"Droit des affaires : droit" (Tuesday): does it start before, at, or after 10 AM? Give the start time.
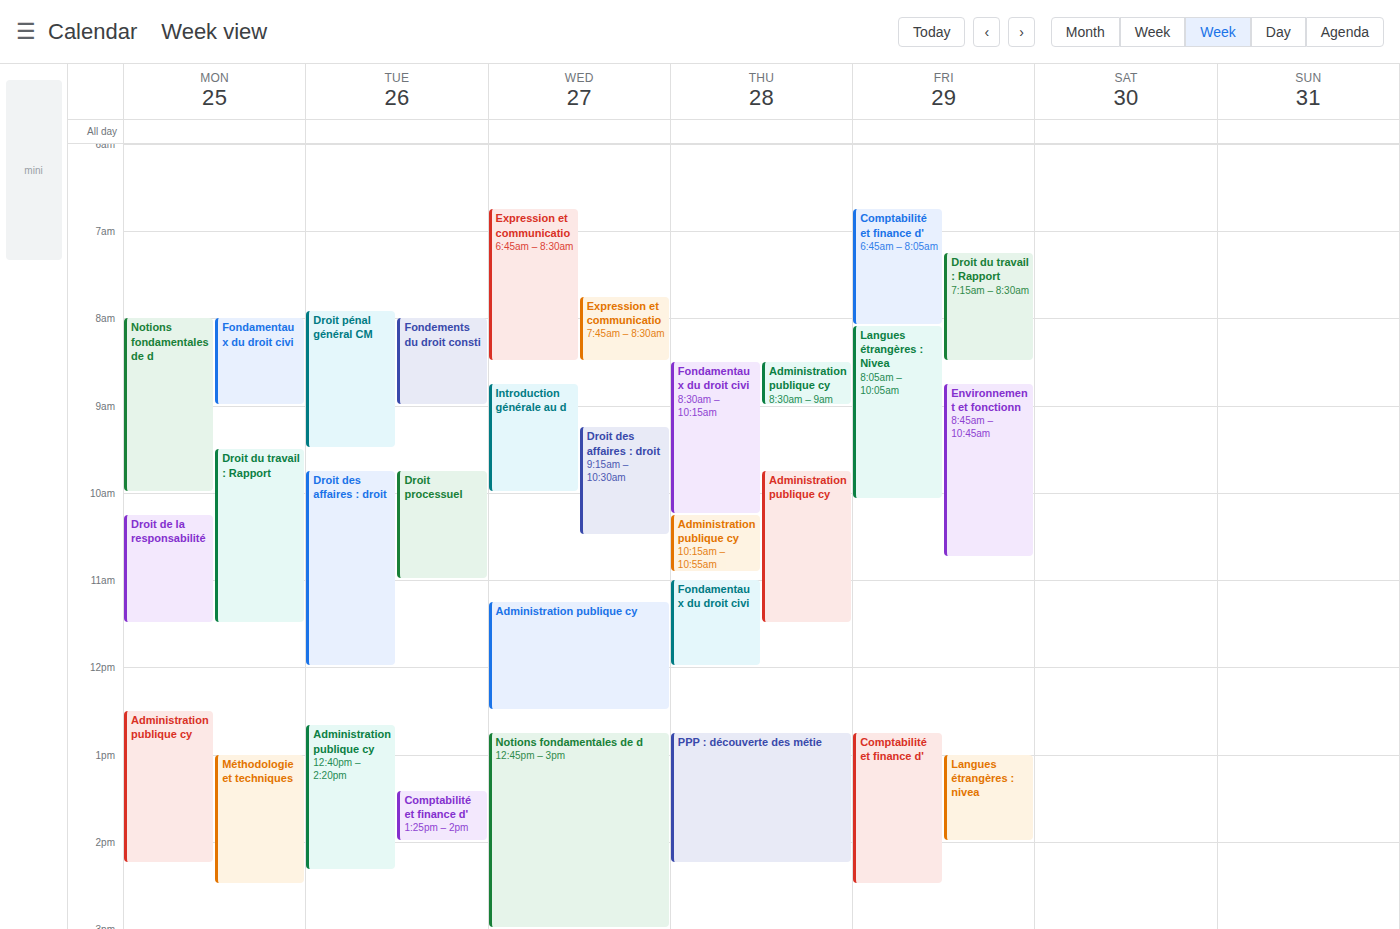
9:45 AM -- before 10 AM, 15 minutes above the 10 AM line.